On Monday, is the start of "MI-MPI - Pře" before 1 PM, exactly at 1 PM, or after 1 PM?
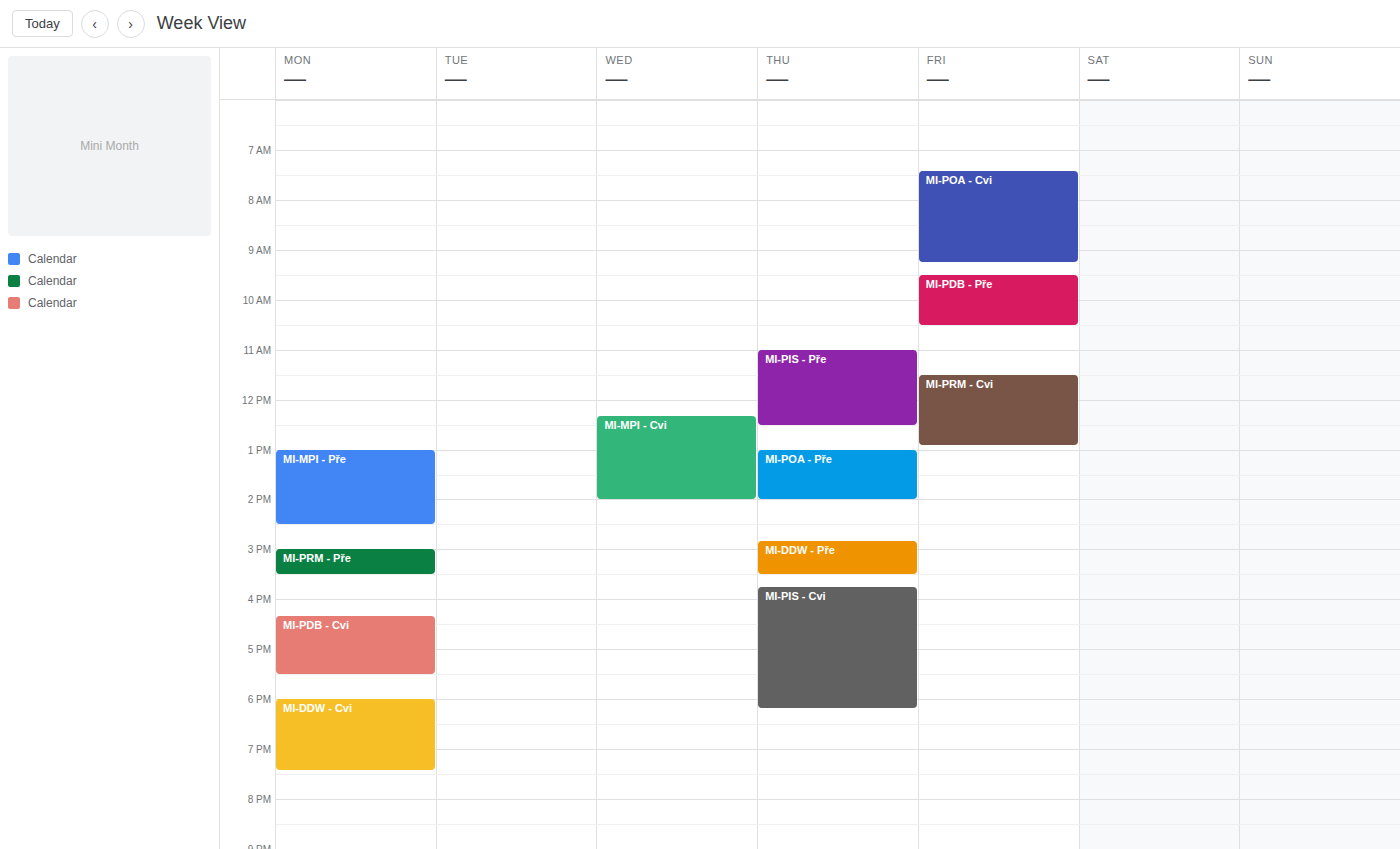
1:00 PM -- exactly at 1 PM, on the 1 PM line.